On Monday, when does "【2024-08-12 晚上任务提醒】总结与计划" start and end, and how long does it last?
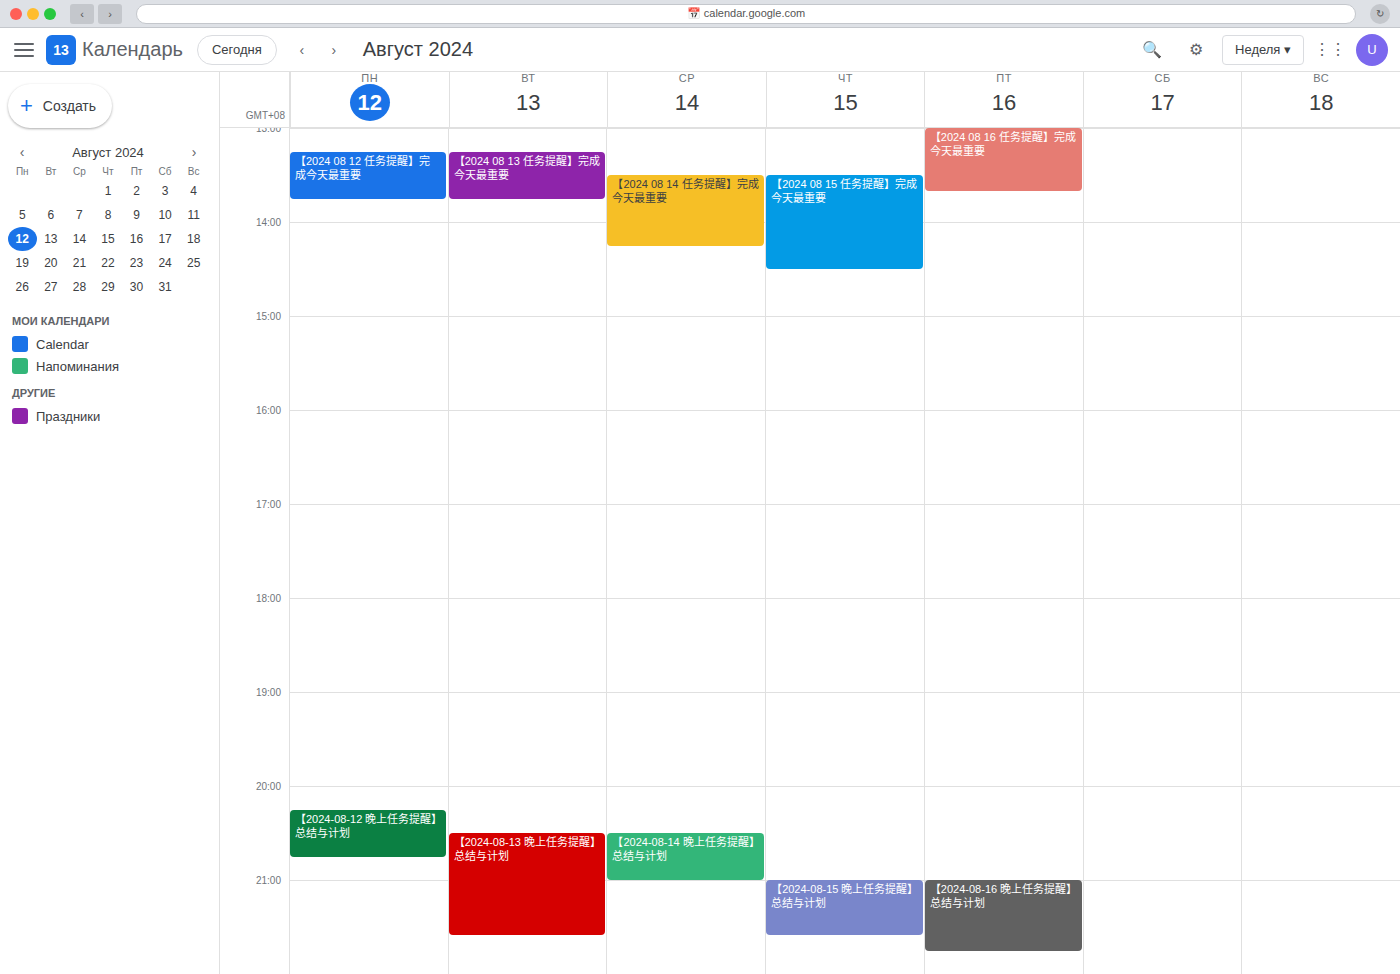
8:15 PM to 8:45 PM, 30 minutes